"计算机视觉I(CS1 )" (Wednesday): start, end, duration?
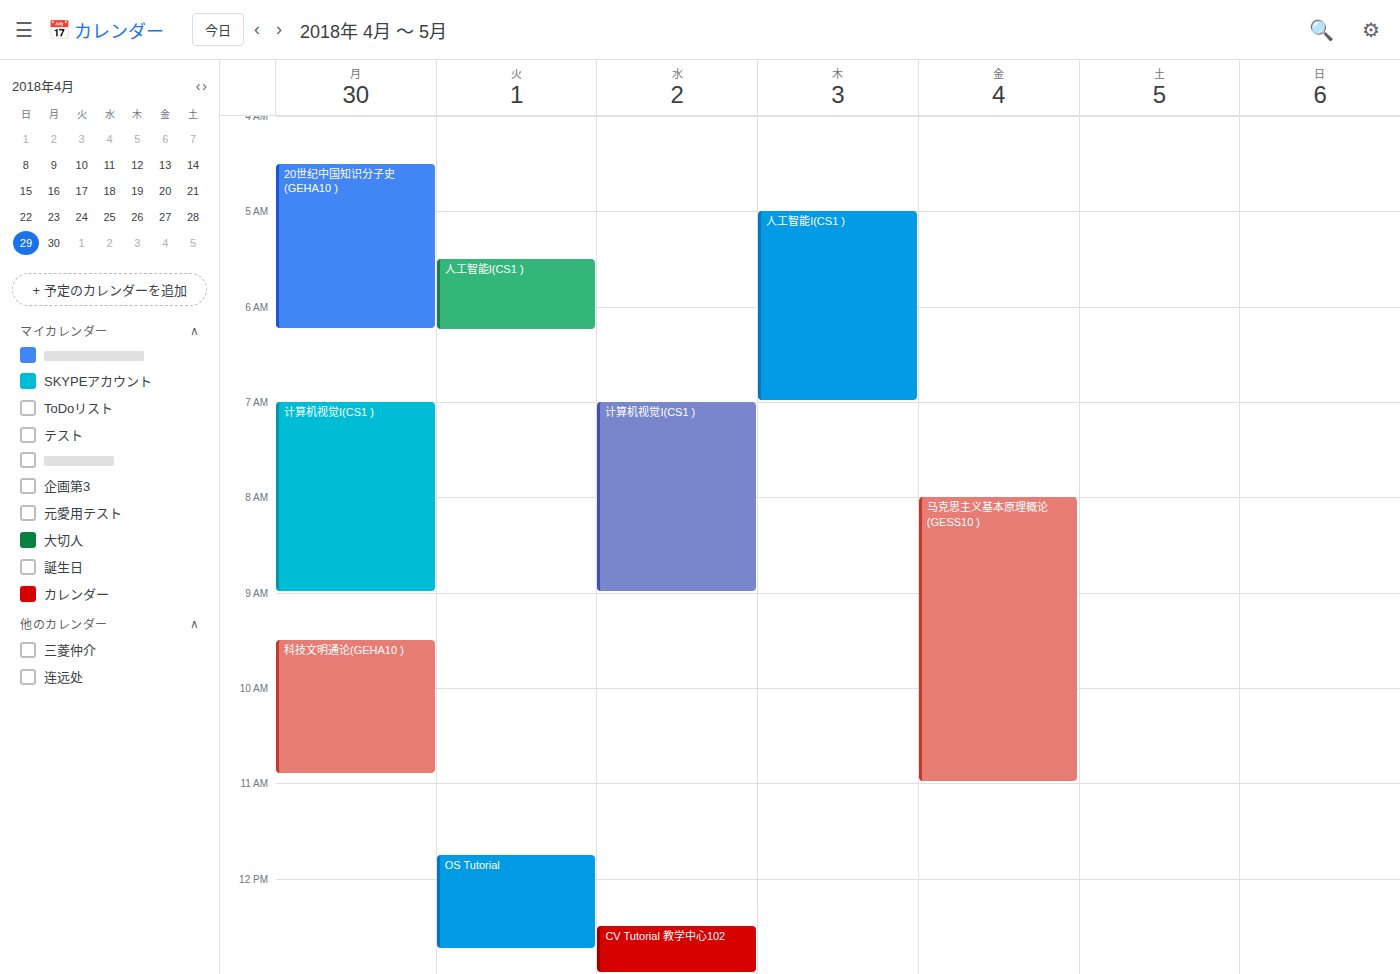
7:00 AM to 9:00 AM, 2 hours